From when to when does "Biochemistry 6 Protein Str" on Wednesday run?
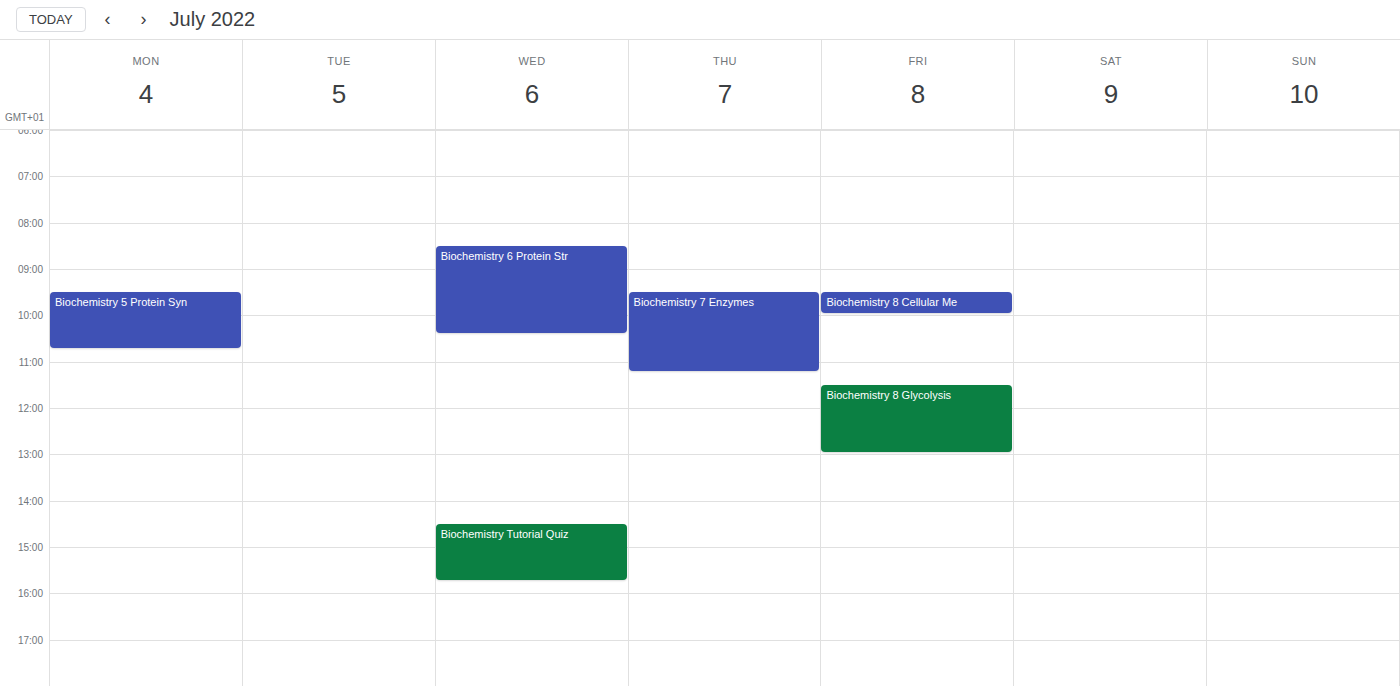
08:30 to 10:25